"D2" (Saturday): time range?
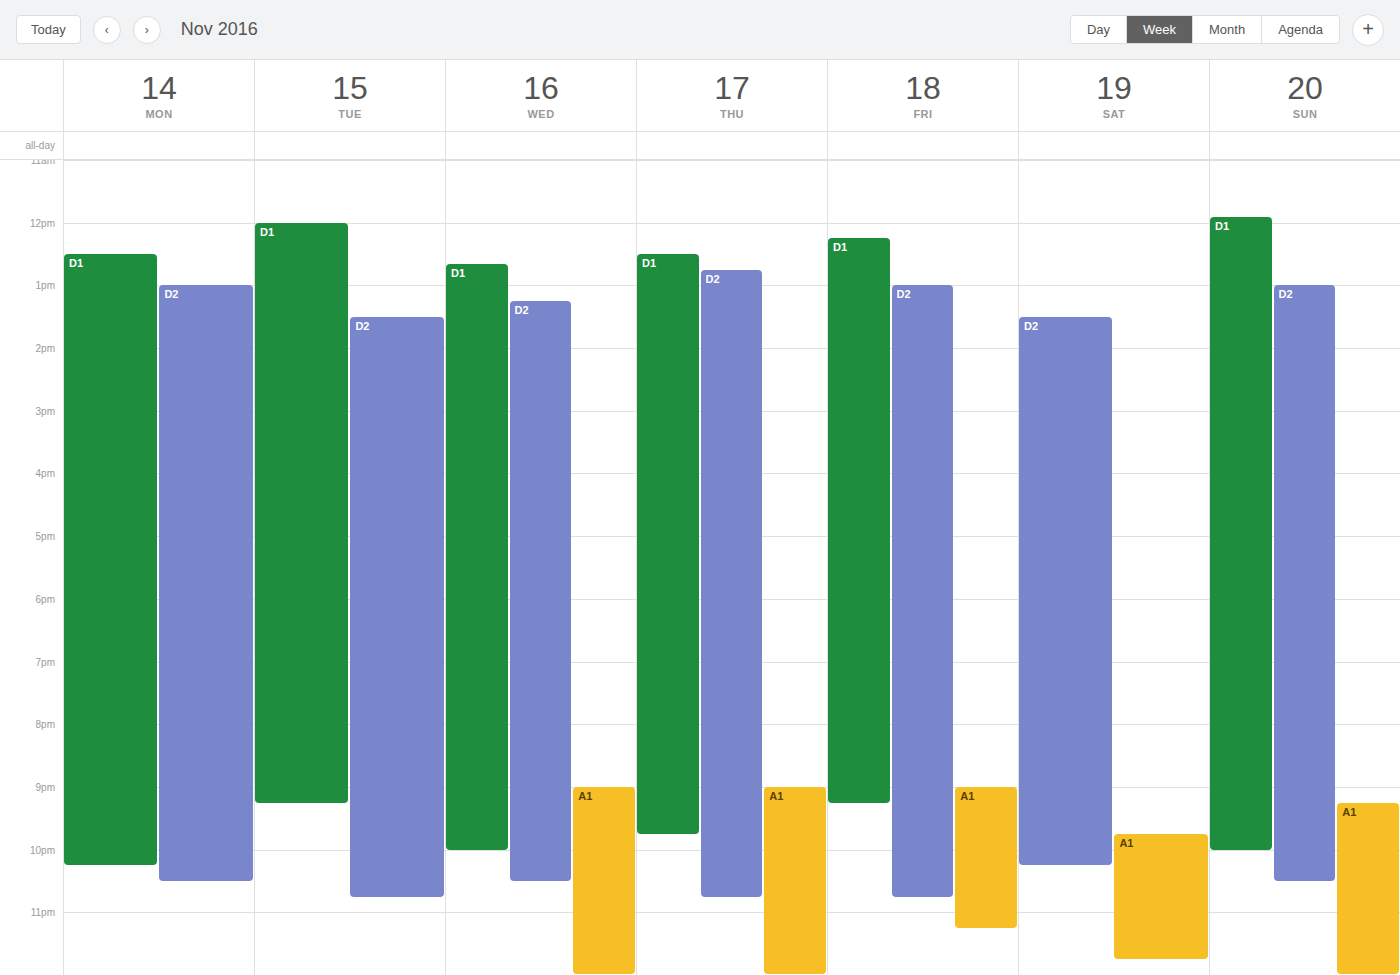
1:30 PM to 10:15 PM